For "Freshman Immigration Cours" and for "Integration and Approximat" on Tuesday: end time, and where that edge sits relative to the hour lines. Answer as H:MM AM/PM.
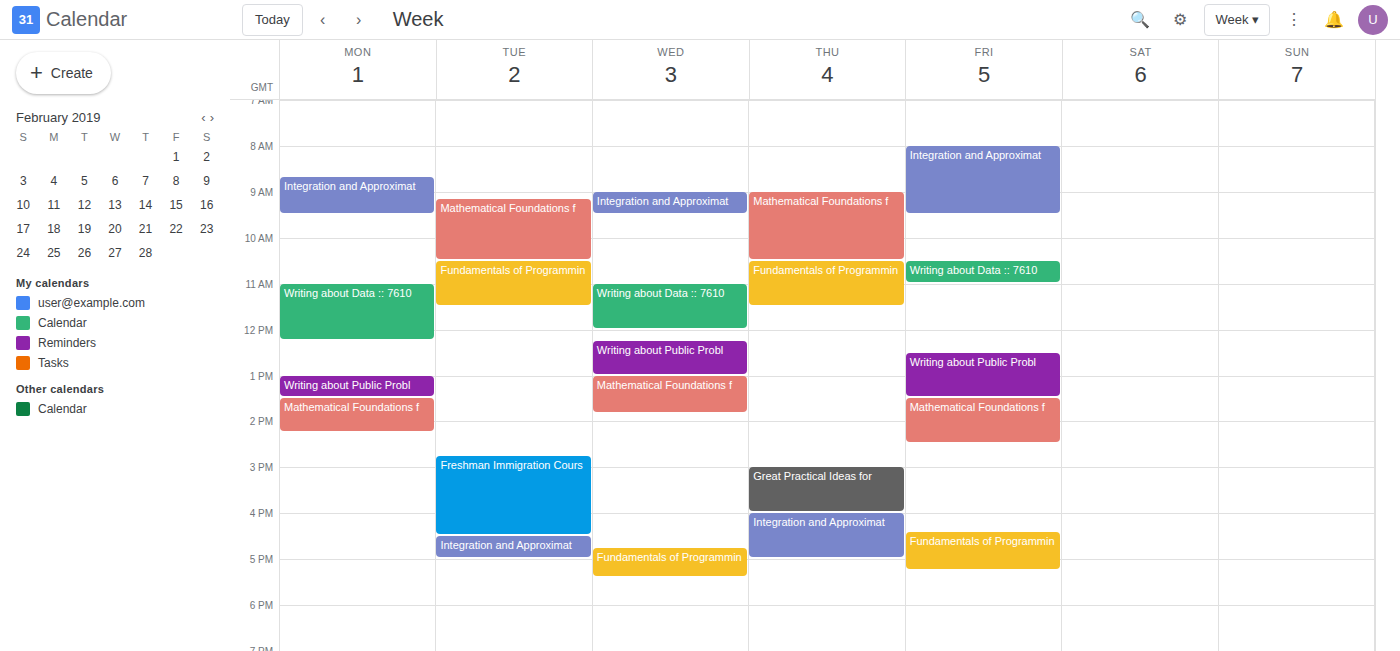
"Freshman Immigration Cours": 4:30 PM, halfway between the 4 PM and 5 PM lines. "Integration and Approximat": 5:00 PM, exactly on the 5 PM line.